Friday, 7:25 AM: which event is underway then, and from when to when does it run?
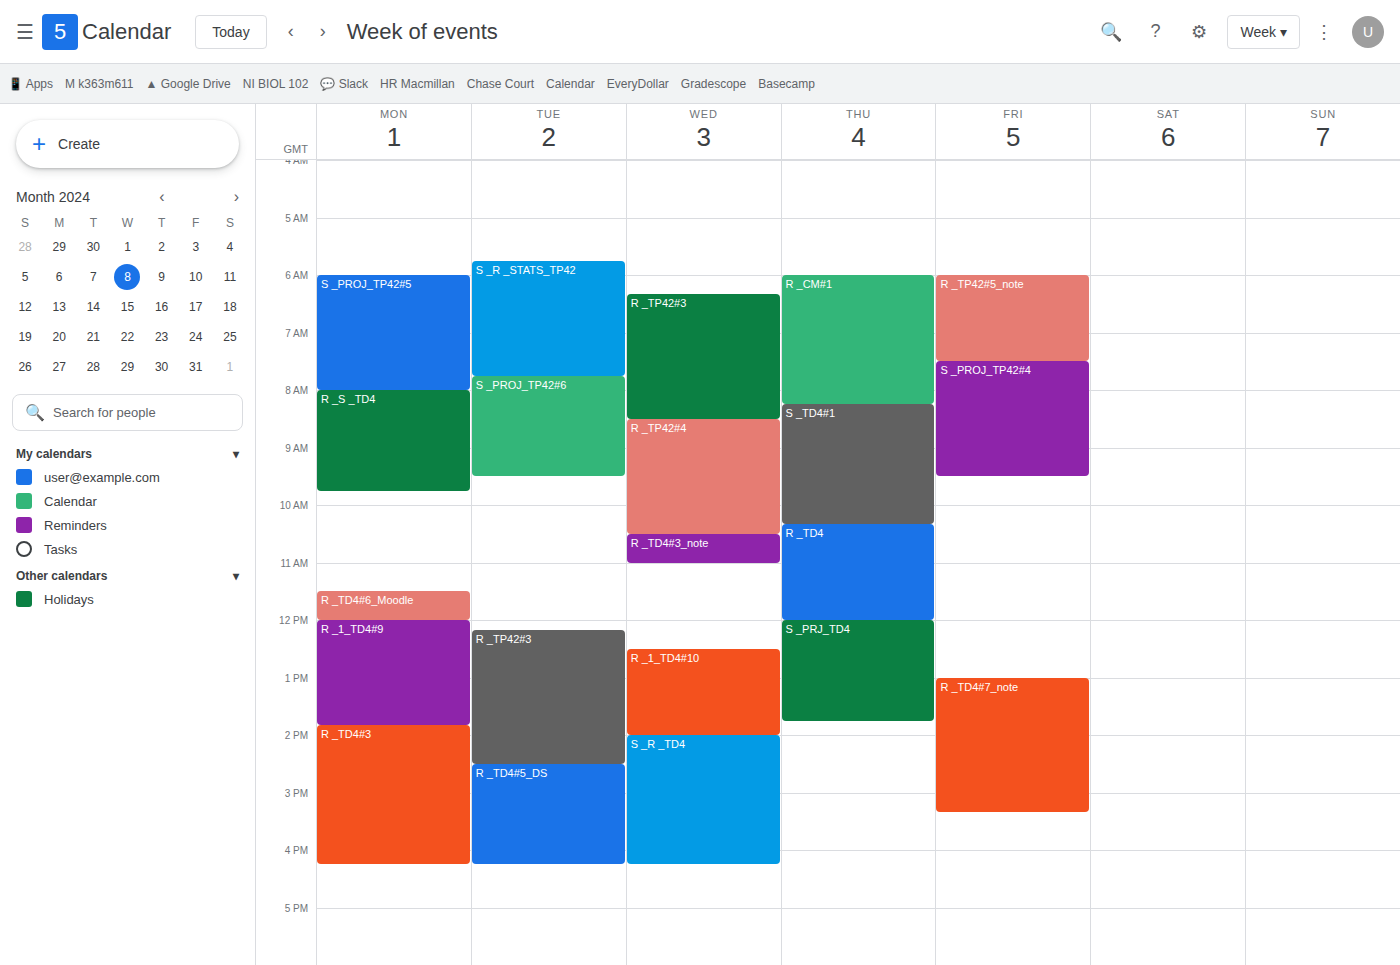
"R _TP42#5_note", 6:00 AM to 7:30 AM